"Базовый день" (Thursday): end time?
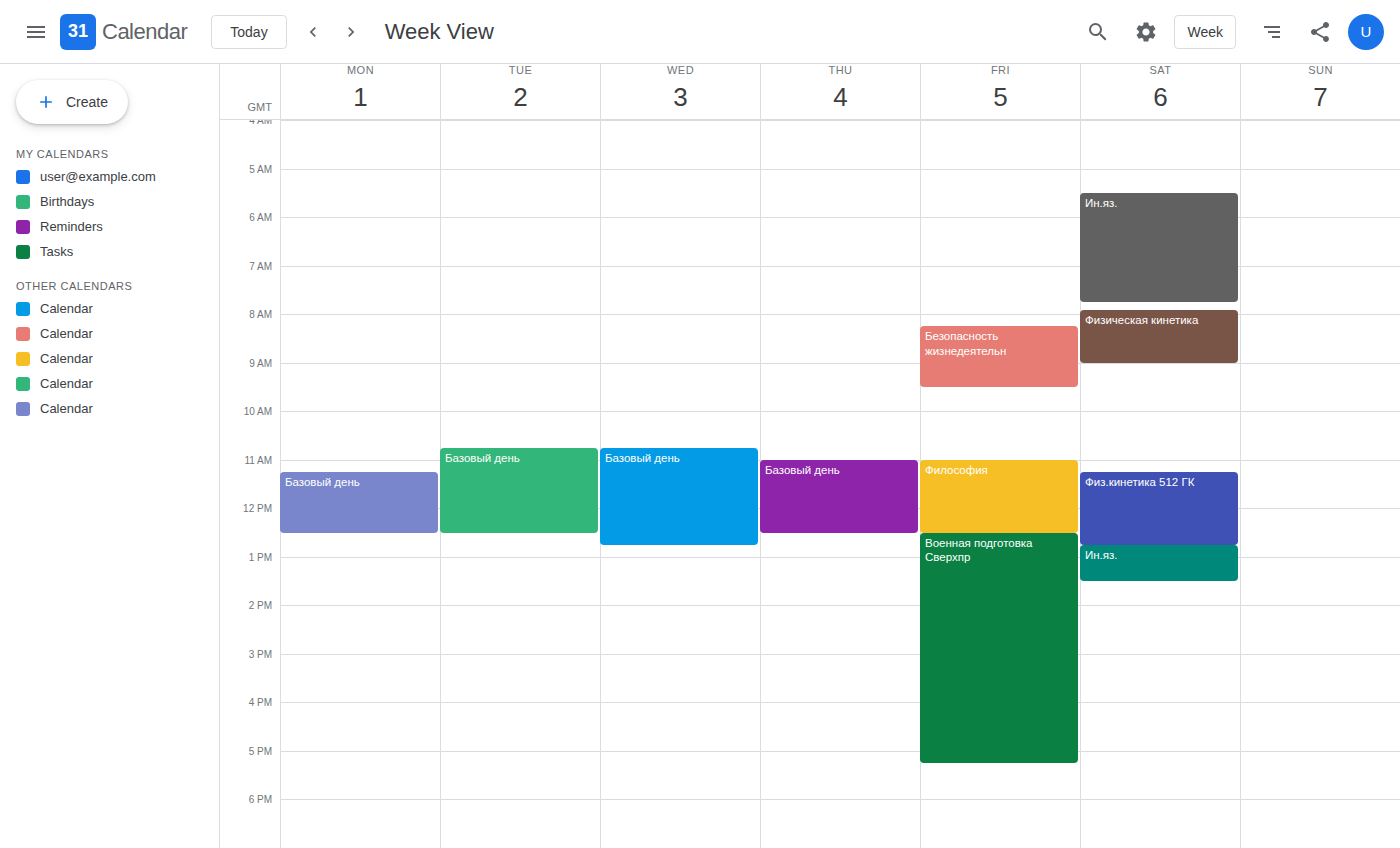
12:30 PM